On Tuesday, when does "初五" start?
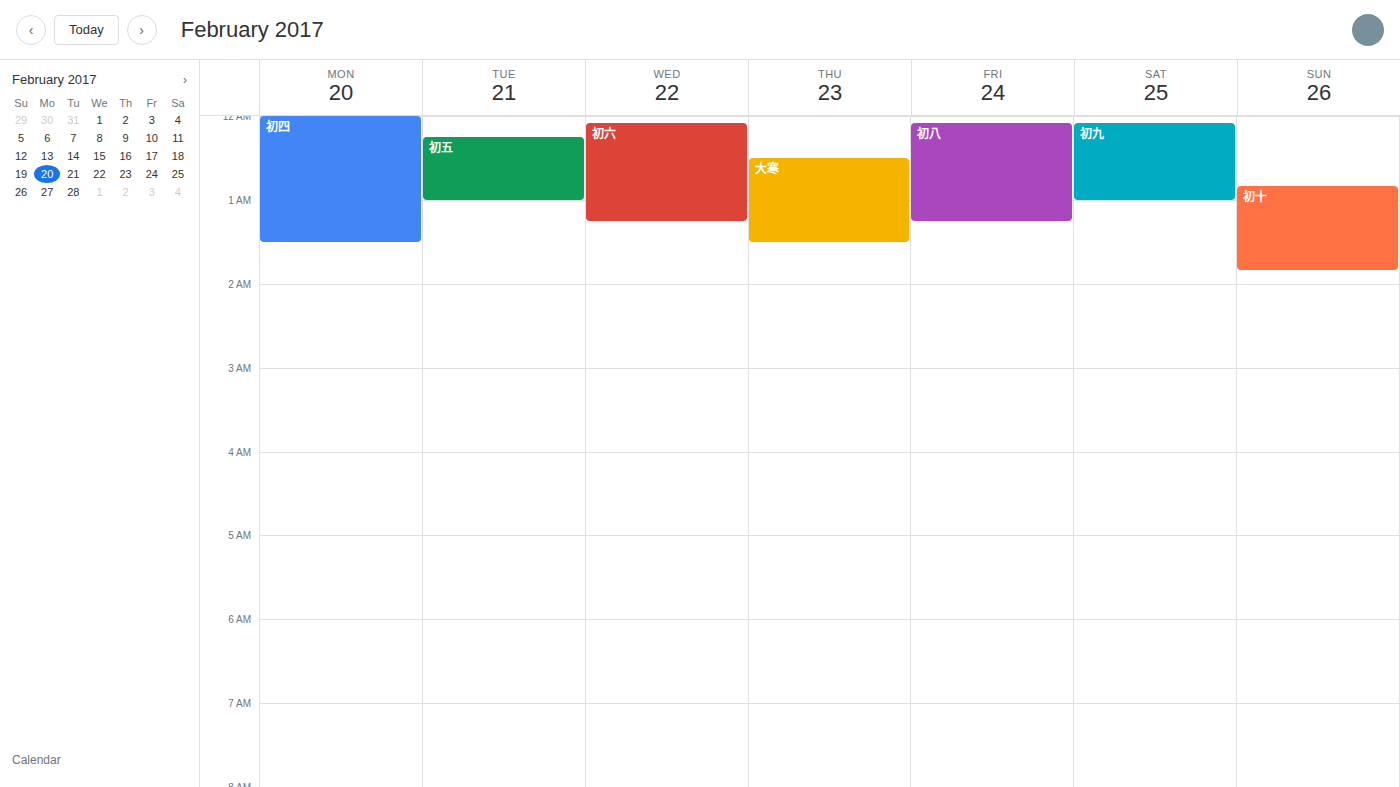
12:15 AM